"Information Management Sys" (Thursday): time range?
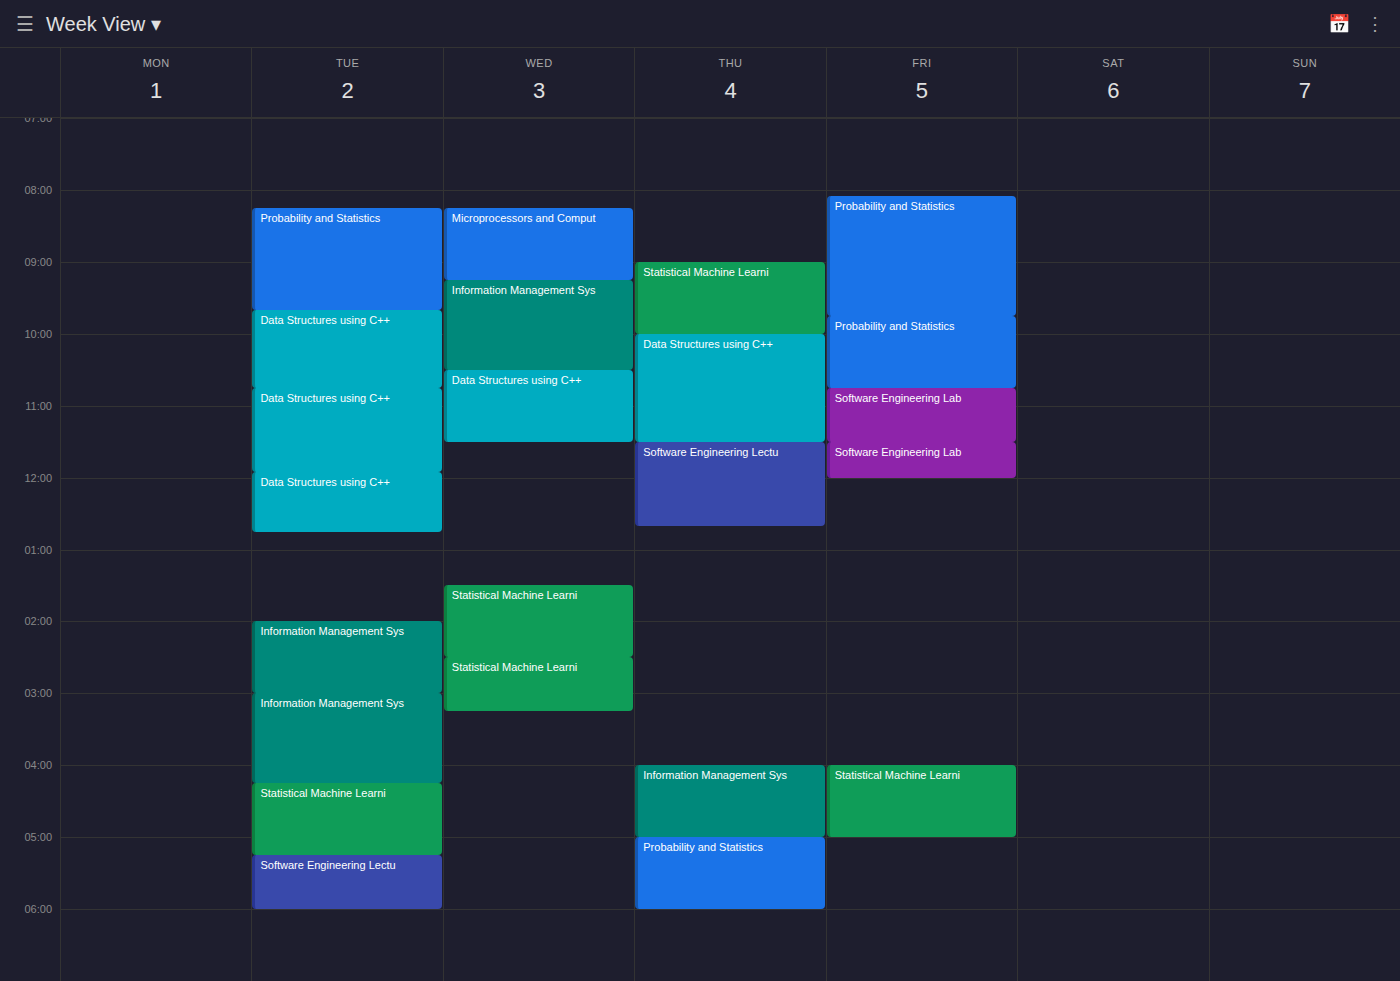
4:00 PM to 5:00 PM